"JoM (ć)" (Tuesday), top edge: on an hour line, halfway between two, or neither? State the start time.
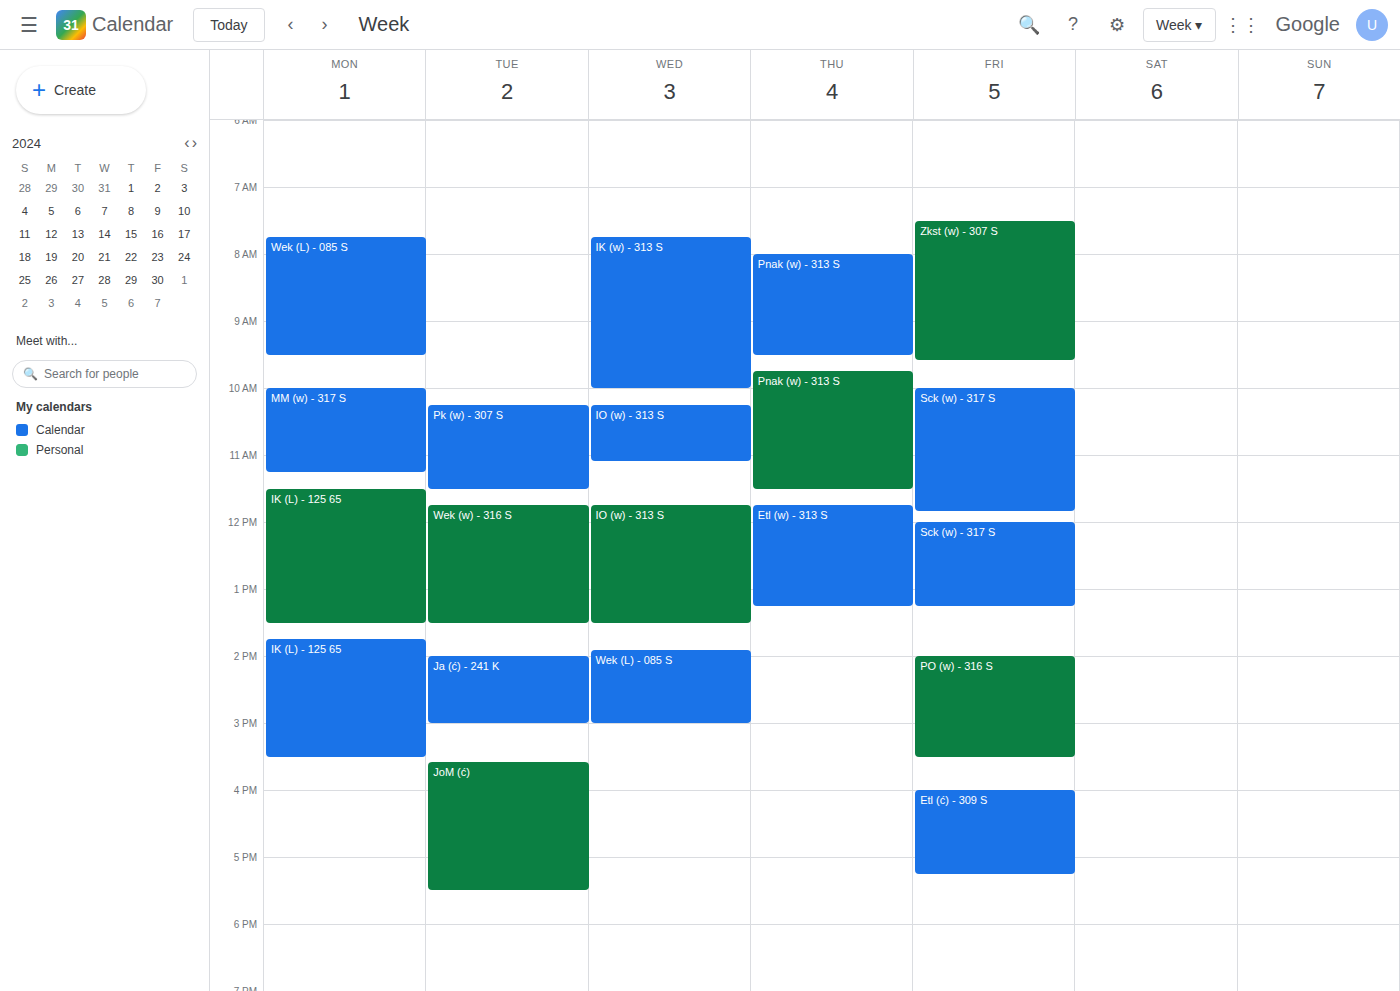
3:35 PM -- neither: 35 minutes below the 3 PM line and 25 minutes above the 4 PM line.